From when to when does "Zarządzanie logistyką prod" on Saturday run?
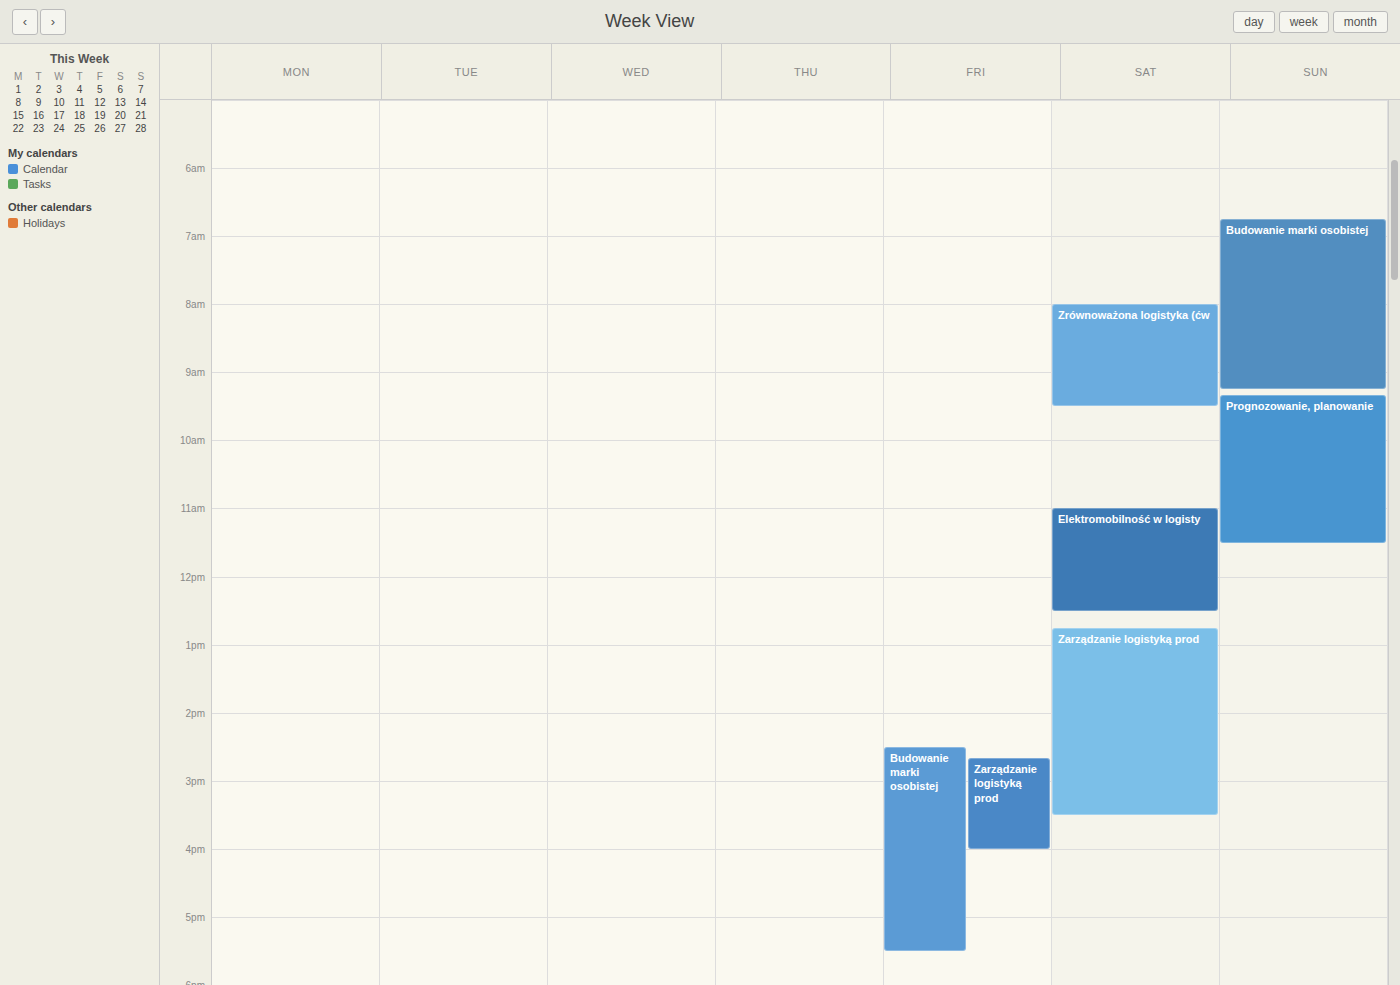
12:45 PM to 3:30 PM